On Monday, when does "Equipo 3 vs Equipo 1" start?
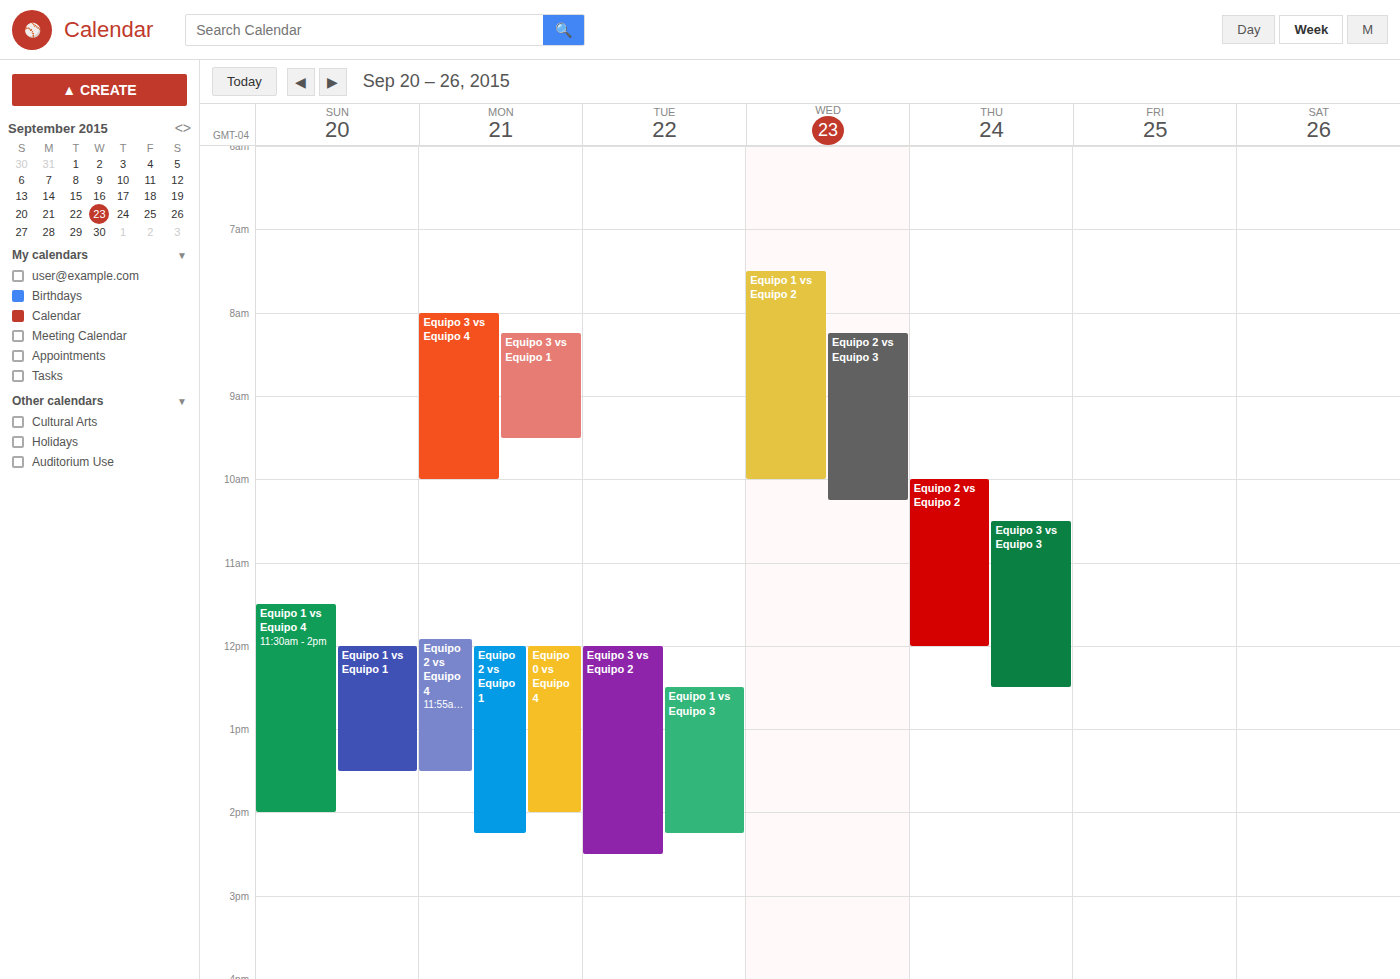
08:15